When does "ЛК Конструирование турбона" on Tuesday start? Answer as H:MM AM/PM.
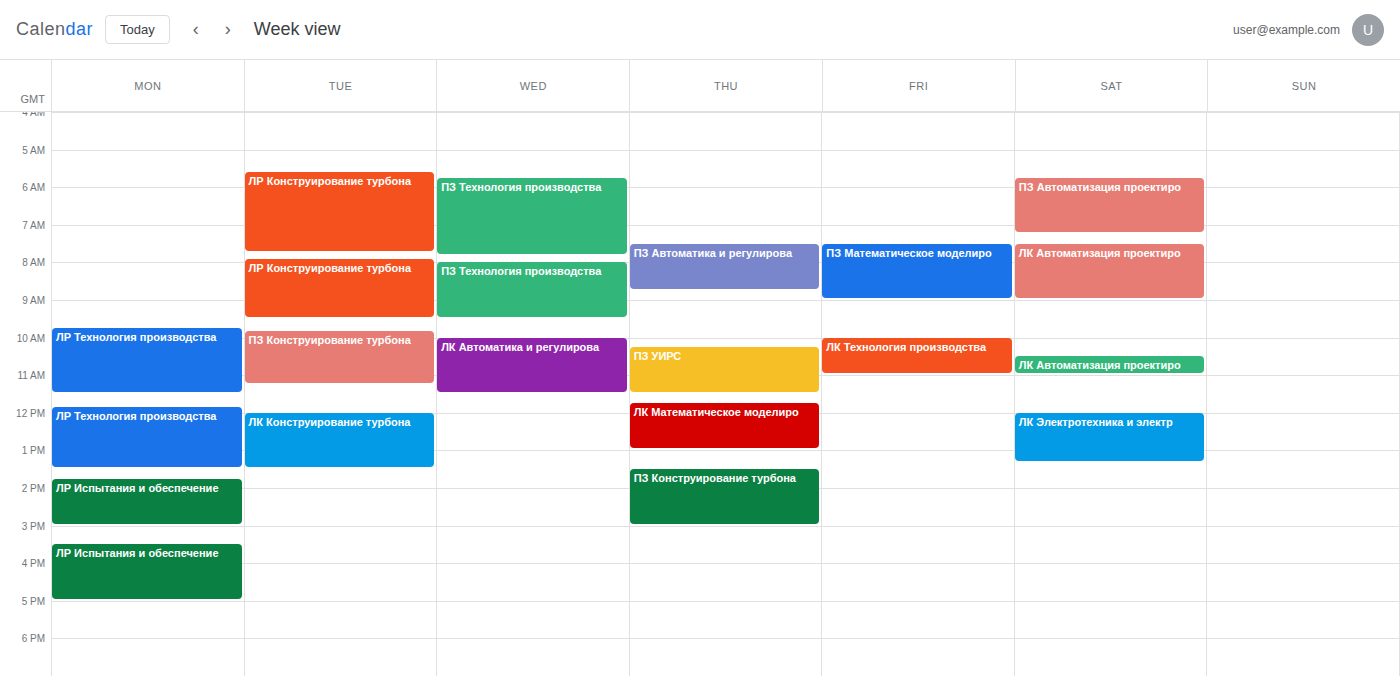
12:00 PM